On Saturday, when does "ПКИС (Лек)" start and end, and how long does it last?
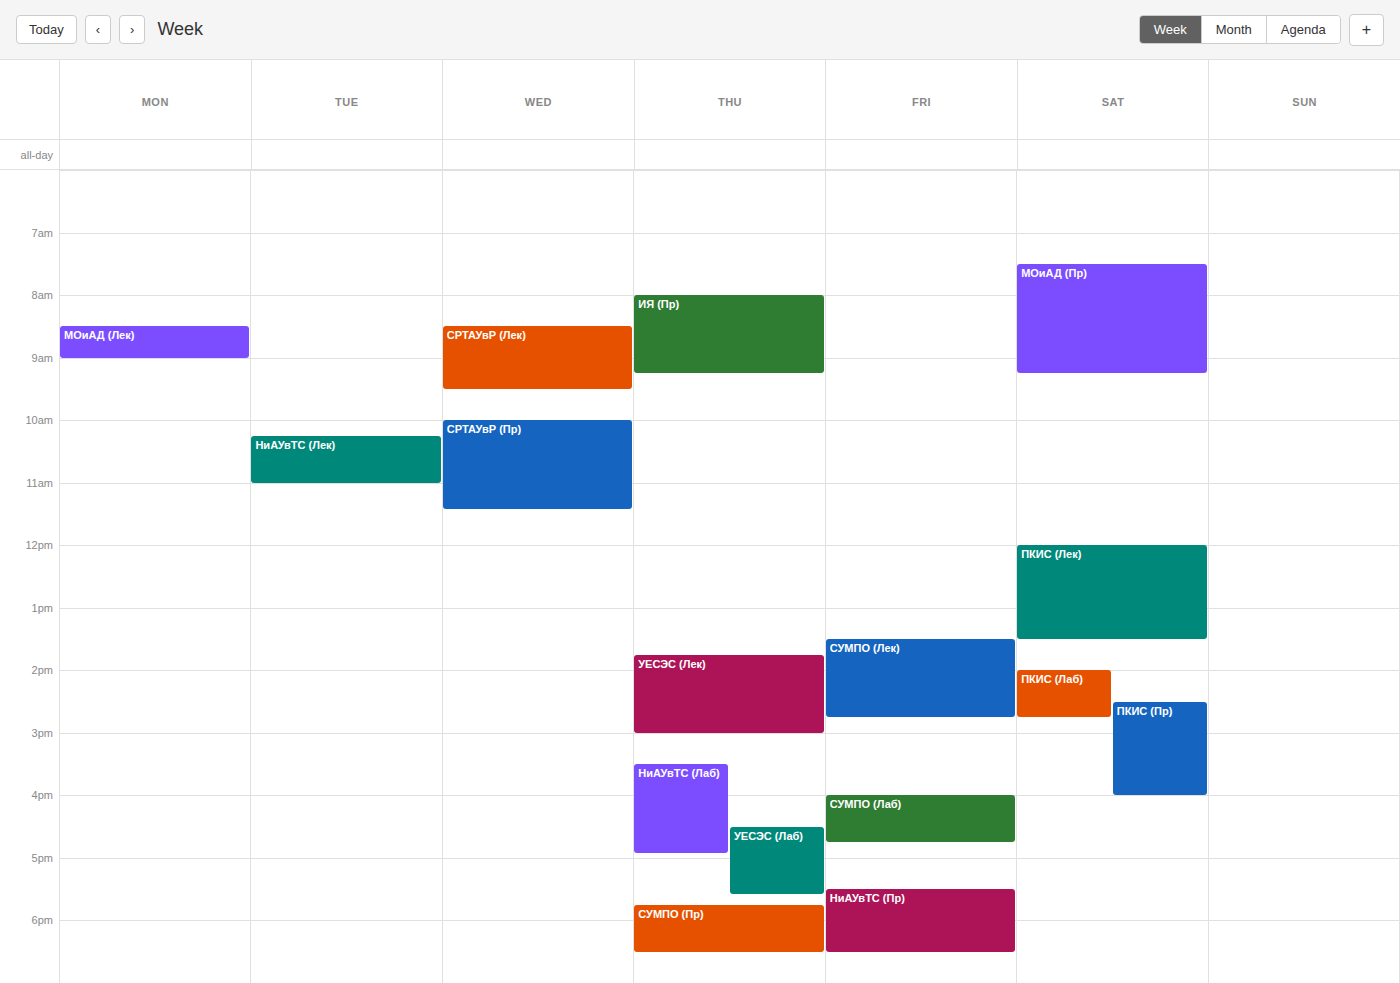
12:00 PM to 1:30 PM, 1 hour 30 minutes